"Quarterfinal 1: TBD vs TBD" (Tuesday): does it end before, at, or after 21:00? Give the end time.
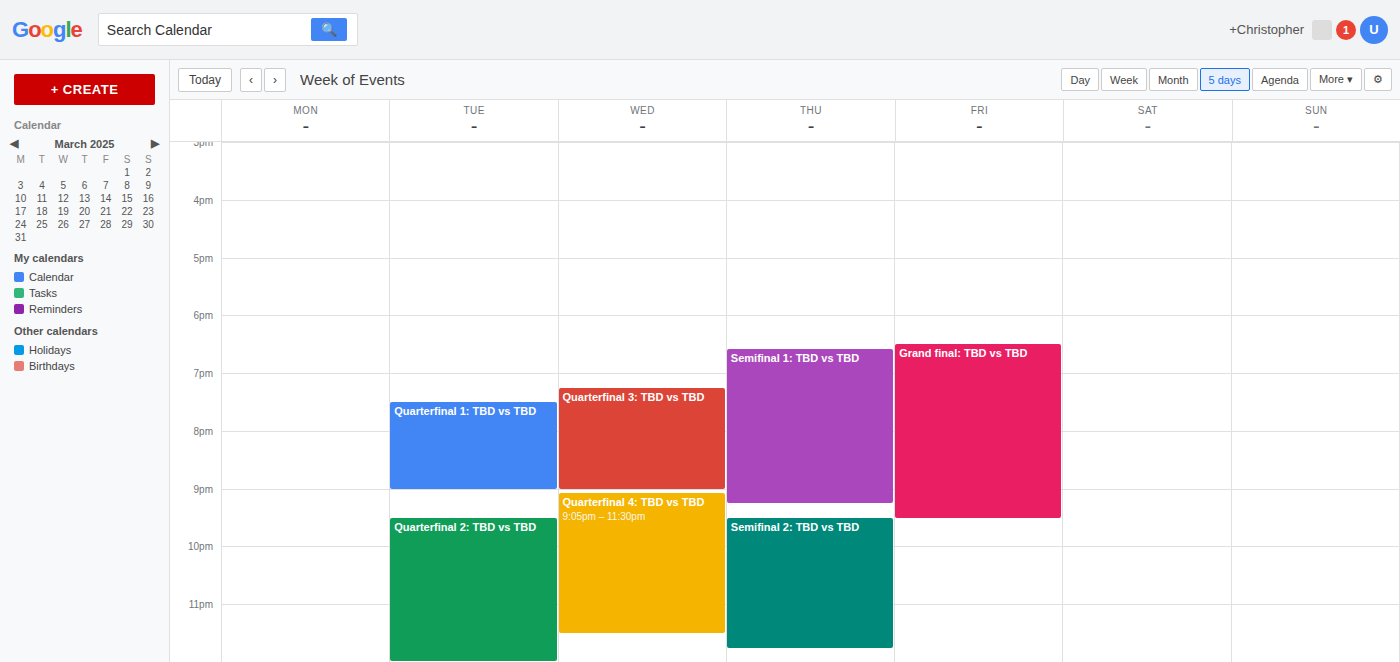
21:00 -- exactly at 21:00, on the 21:00 line.